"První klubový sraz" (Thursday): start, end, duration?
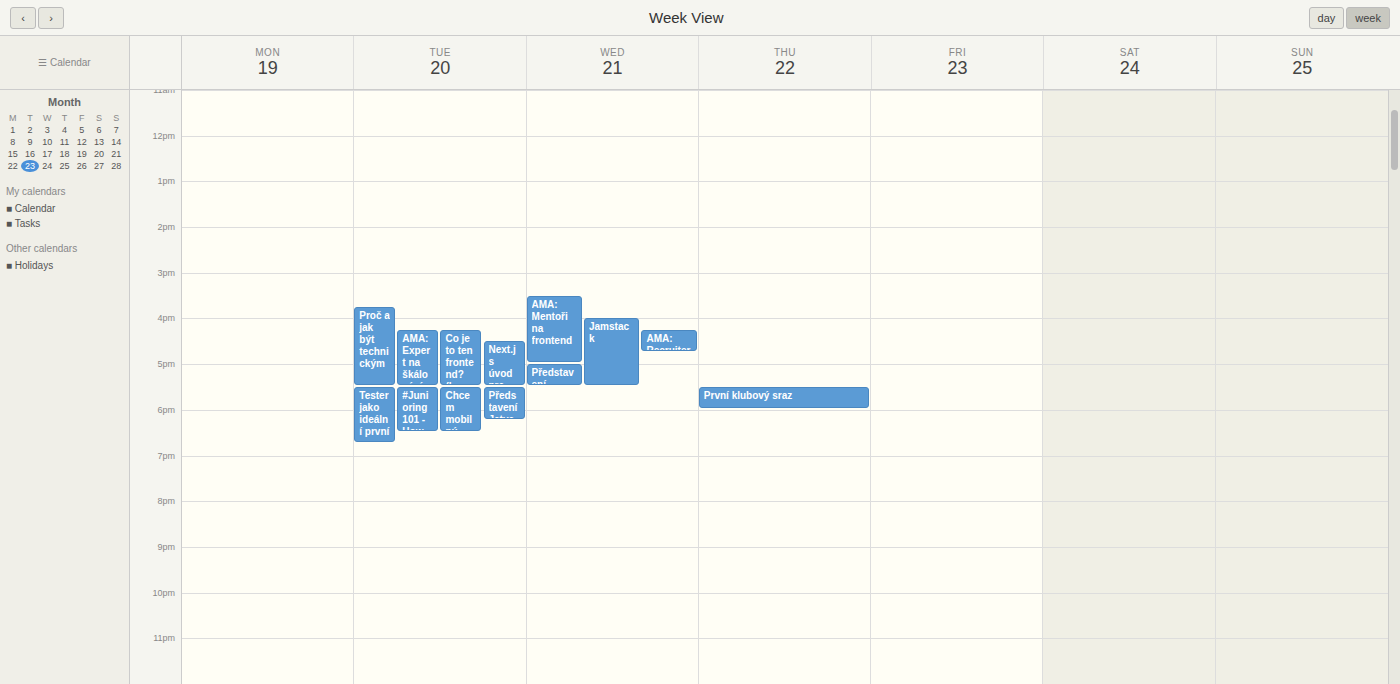
5:30 PM to 6:00 PM, 30 minutes